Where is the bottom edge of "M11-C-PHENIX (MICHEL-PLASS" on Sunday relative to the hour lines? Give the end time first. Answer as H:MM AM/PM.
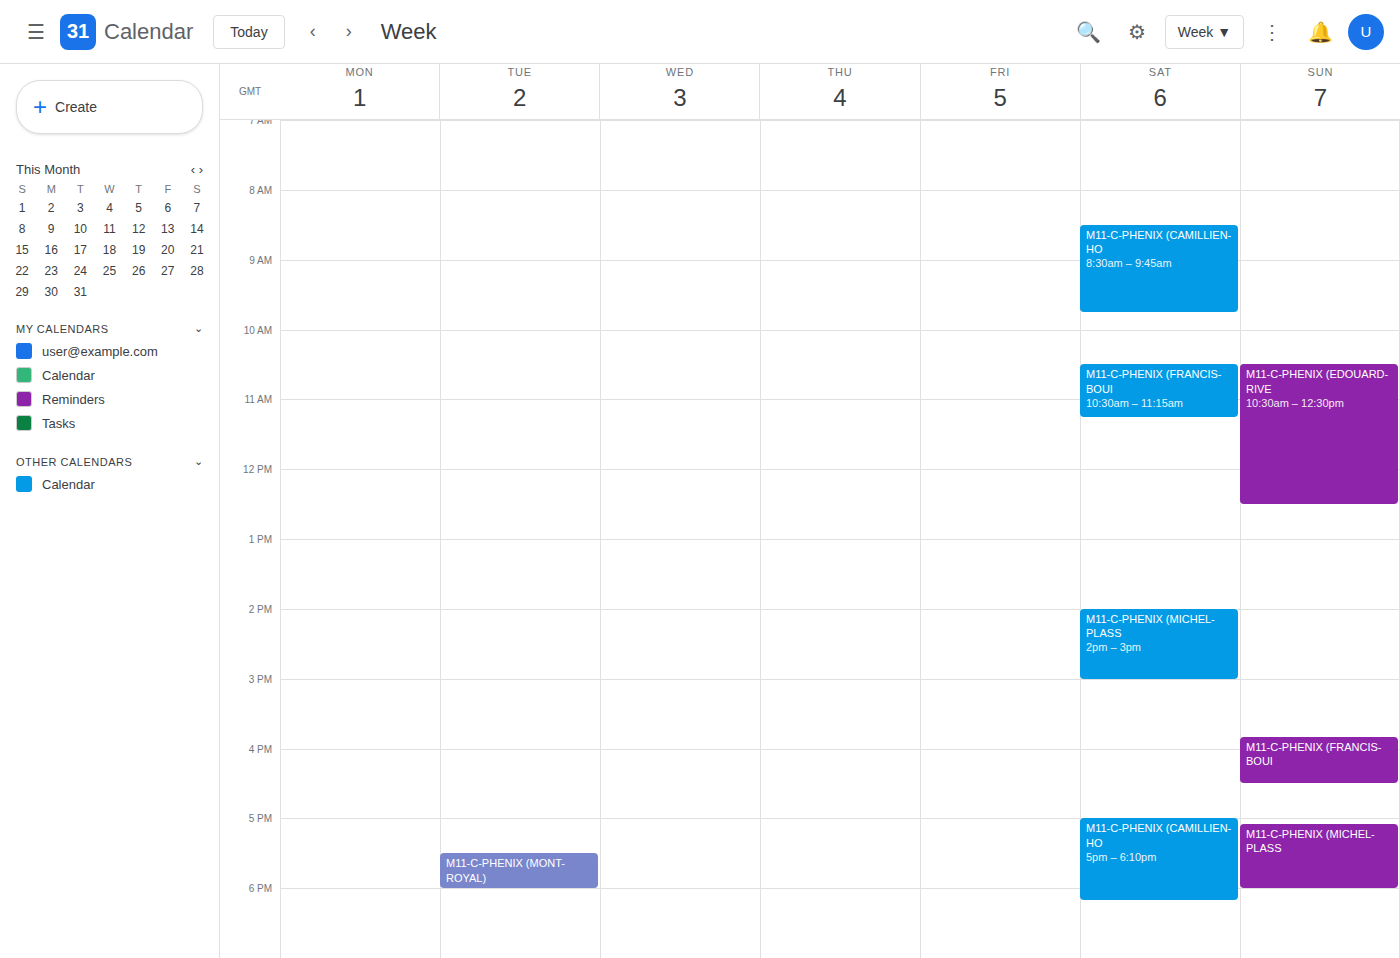
6:00 PM -- exactly on the 6 PM line.